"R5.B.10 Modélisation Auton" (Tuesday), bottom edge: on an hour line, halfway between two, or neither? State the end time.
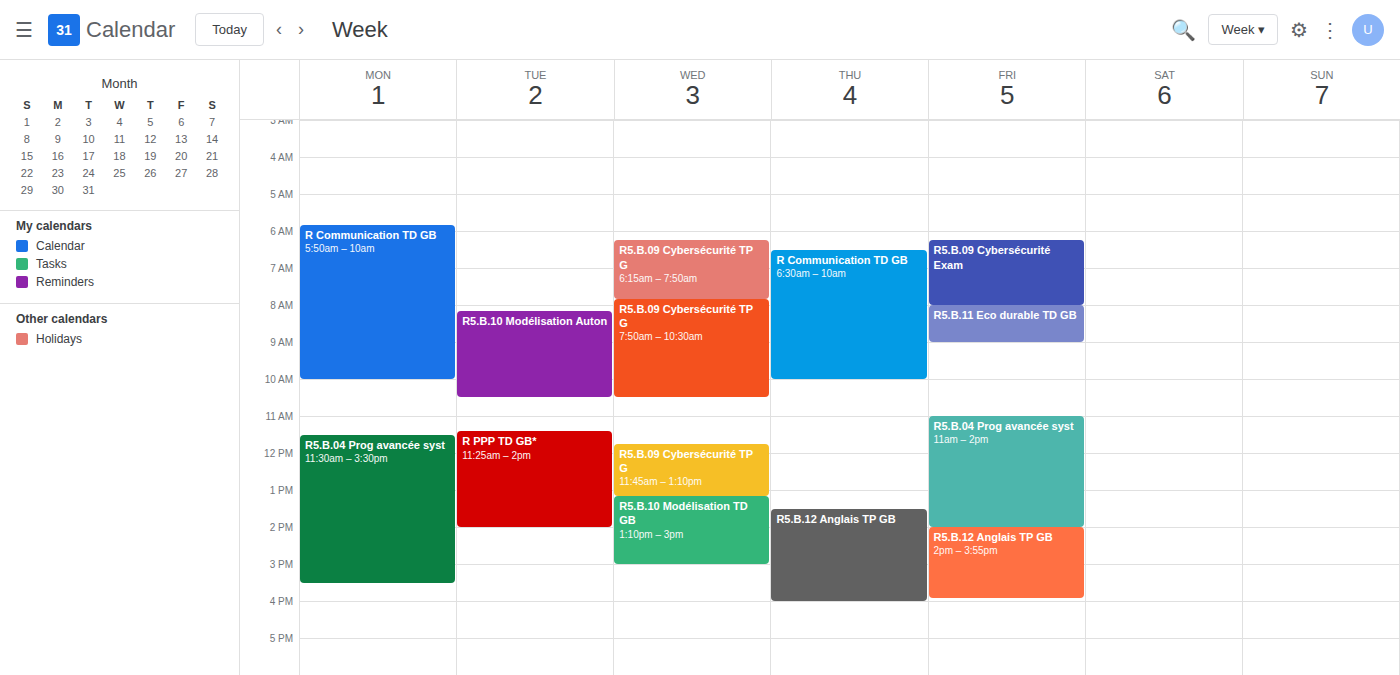
10:30 AM -- halfway between the 10 AM and 11 AM lines.